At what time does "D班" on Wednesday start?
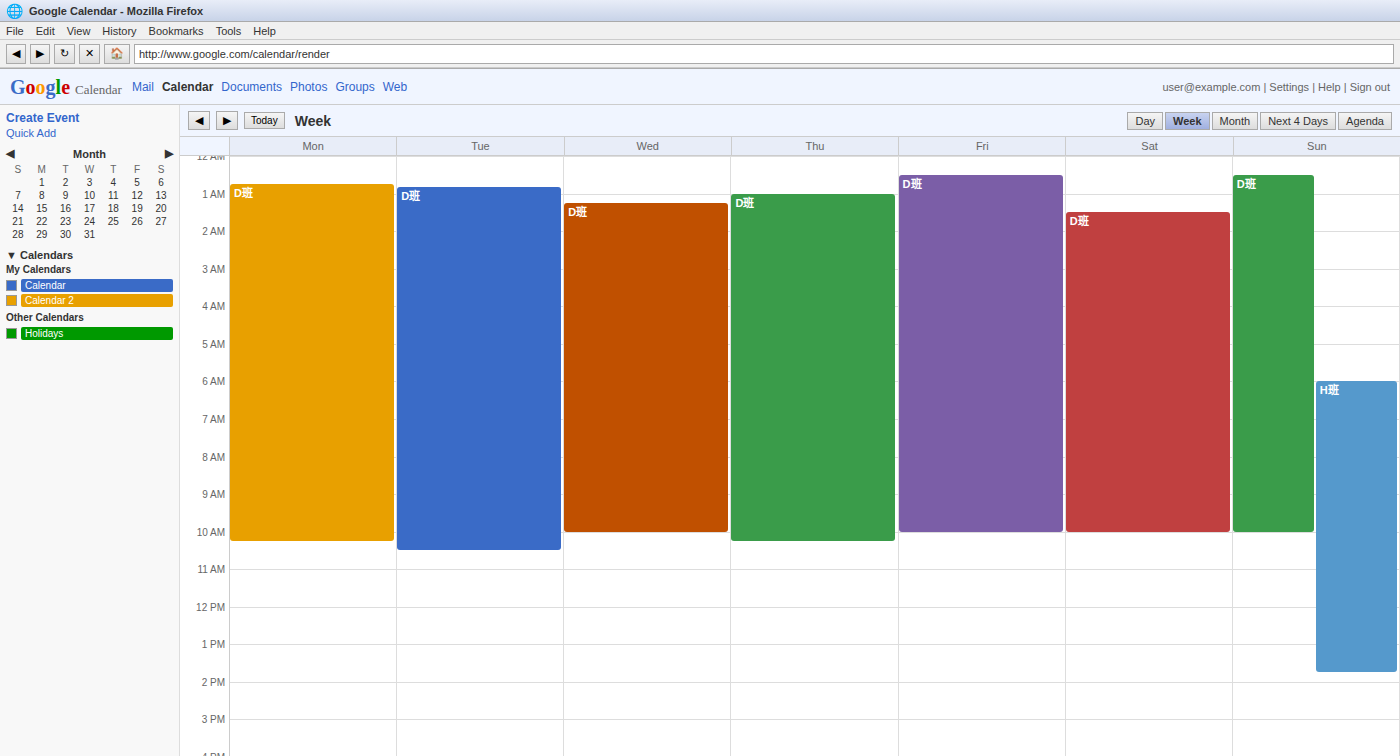
1:15 AM